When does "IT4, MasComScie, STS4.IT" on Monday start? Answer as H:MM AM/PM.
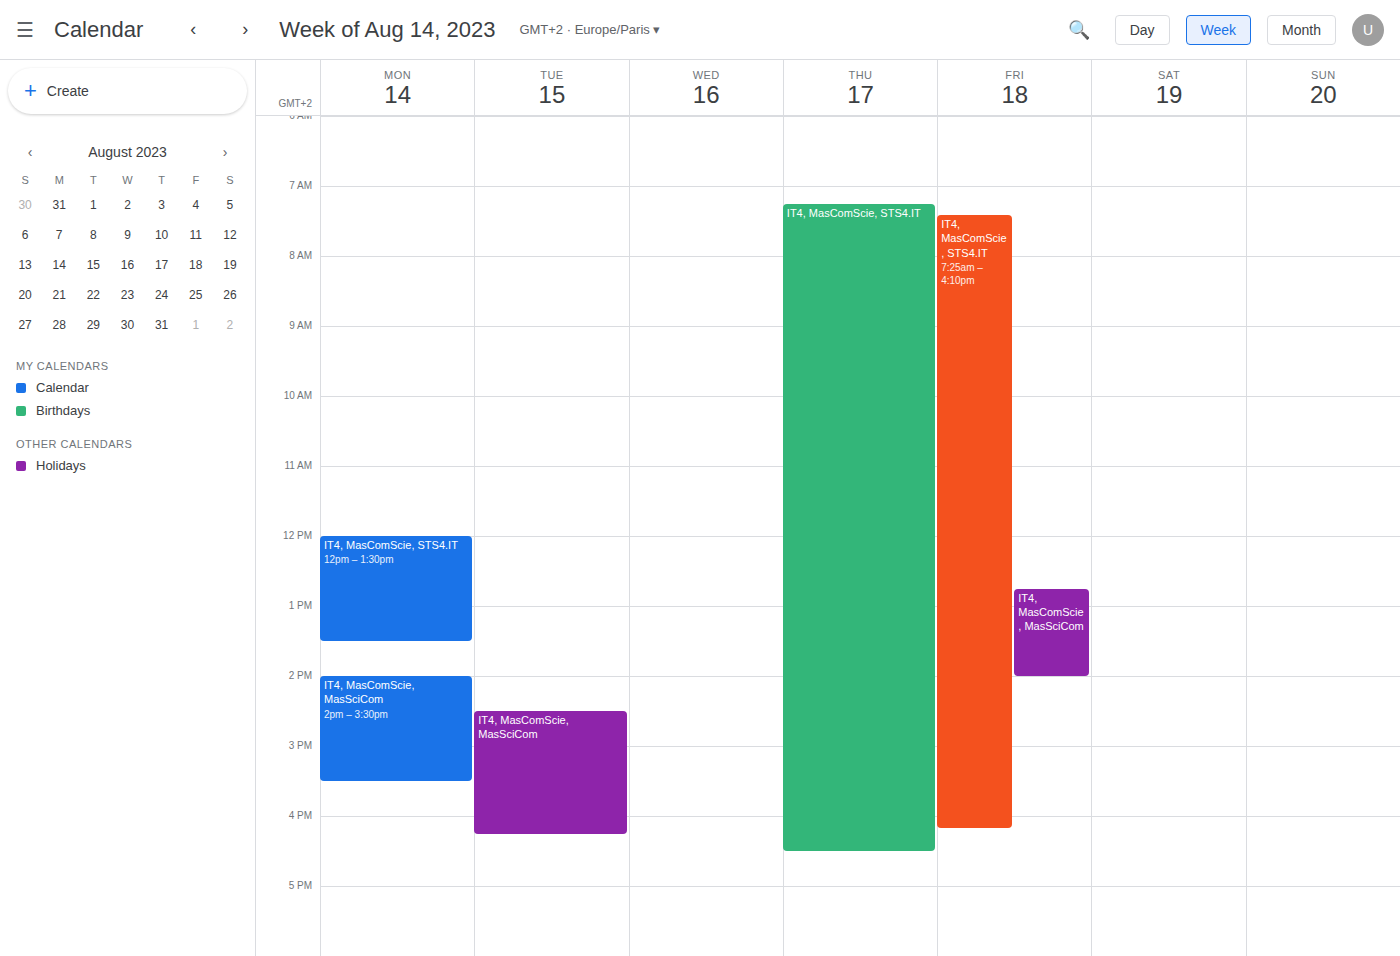
12:00 PM